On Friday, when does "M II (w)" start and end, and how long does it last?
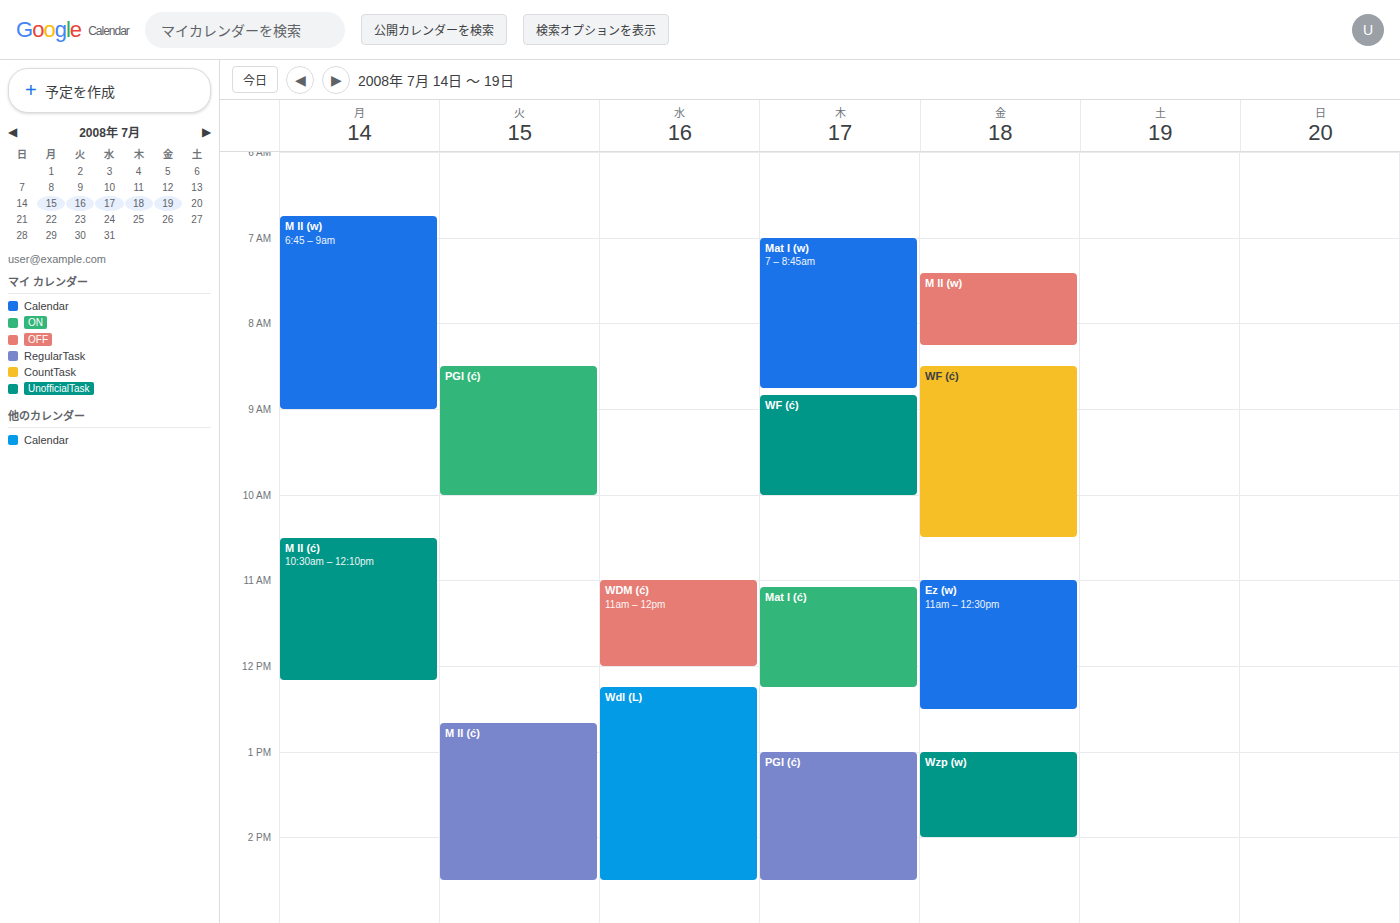
7:25 AM to 8:15 AM, 50 minutes